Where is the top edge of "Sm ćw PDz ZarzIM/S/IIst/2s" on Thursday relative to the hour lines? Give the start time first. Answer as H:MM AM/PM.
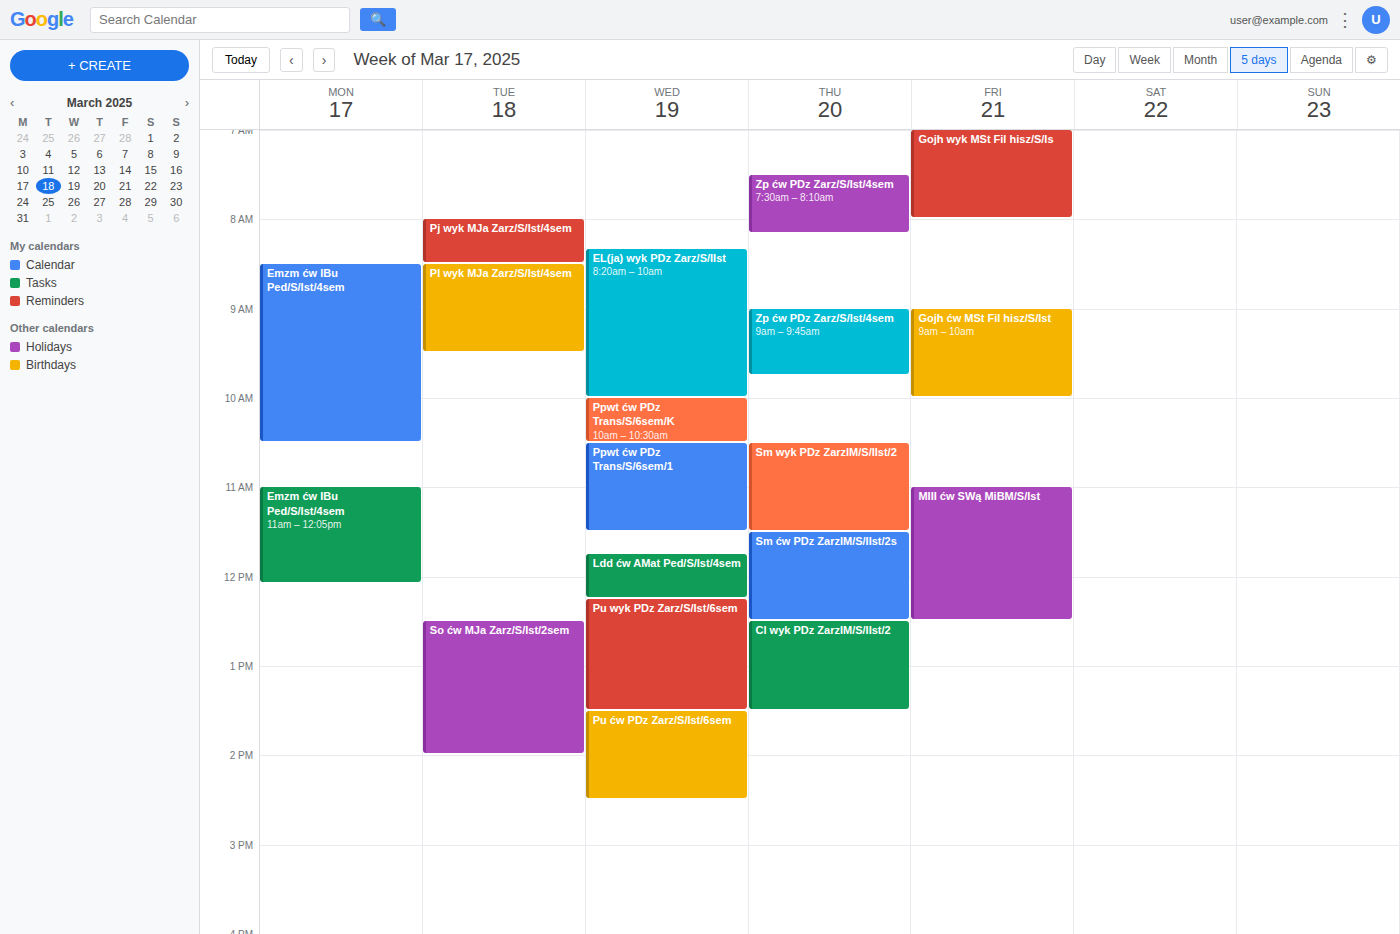
11:30 AM -- halfway between the 11 AM and 12 PM lines.